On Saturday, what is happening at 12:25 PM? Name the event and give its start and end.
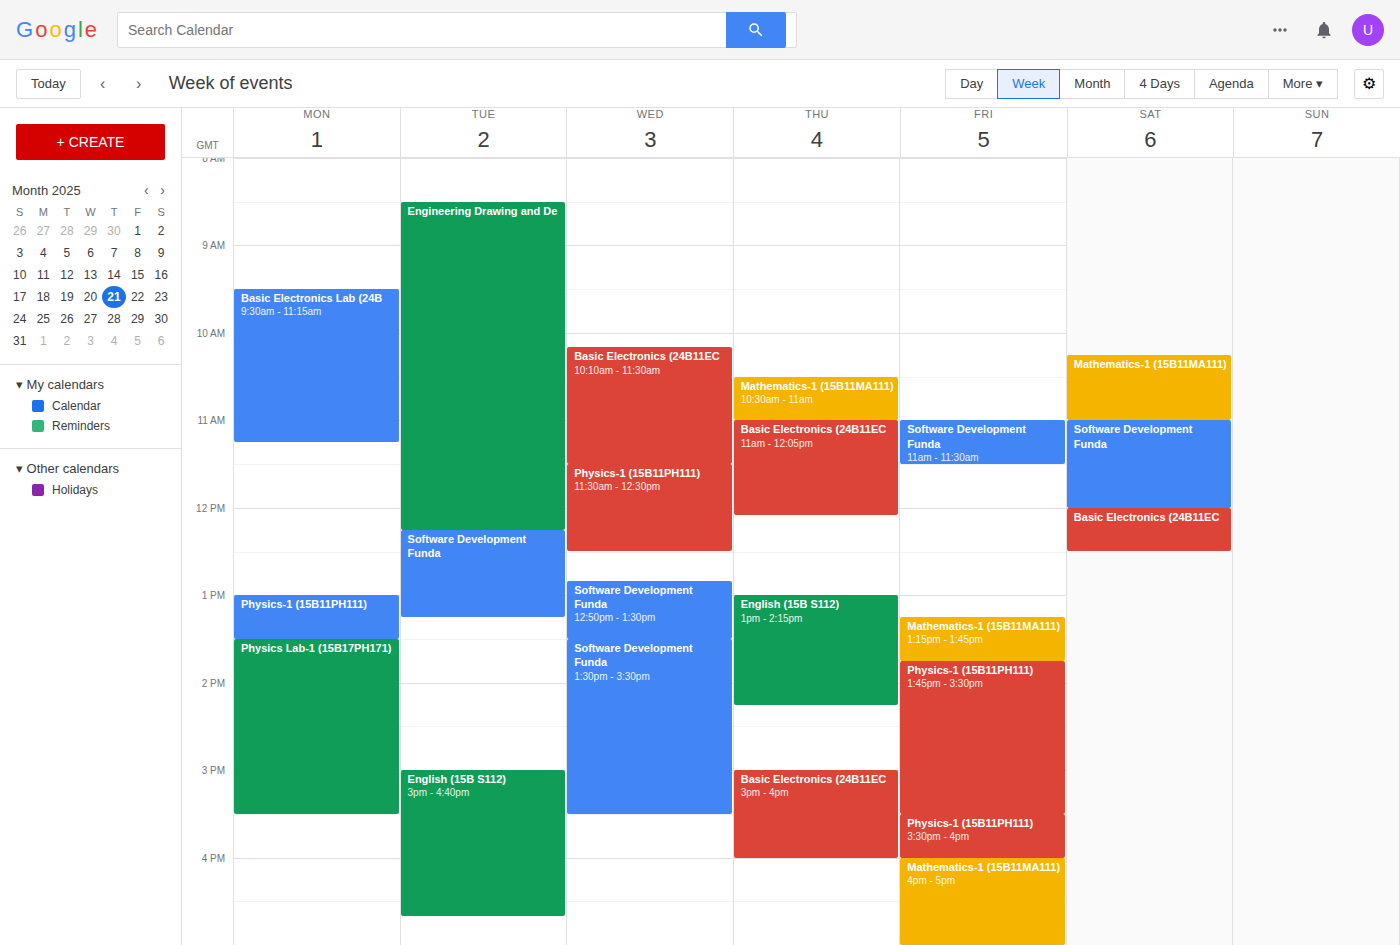
"Basic Electronics (24B11EC", 12:00 PM to 12:30 PM